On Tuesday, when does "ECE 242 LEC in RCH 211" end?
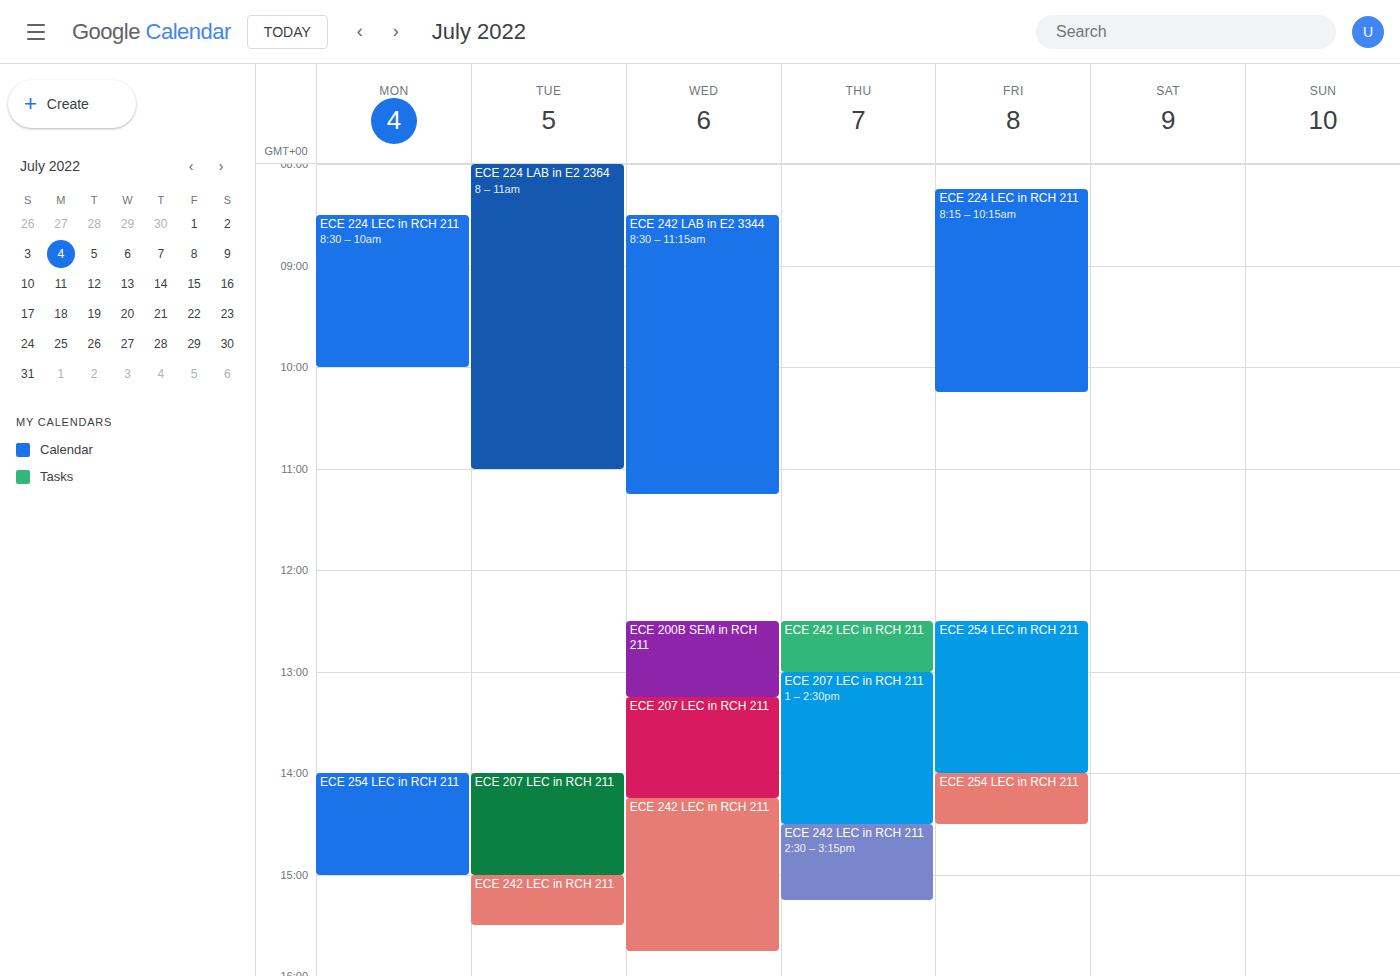
3:30 PM